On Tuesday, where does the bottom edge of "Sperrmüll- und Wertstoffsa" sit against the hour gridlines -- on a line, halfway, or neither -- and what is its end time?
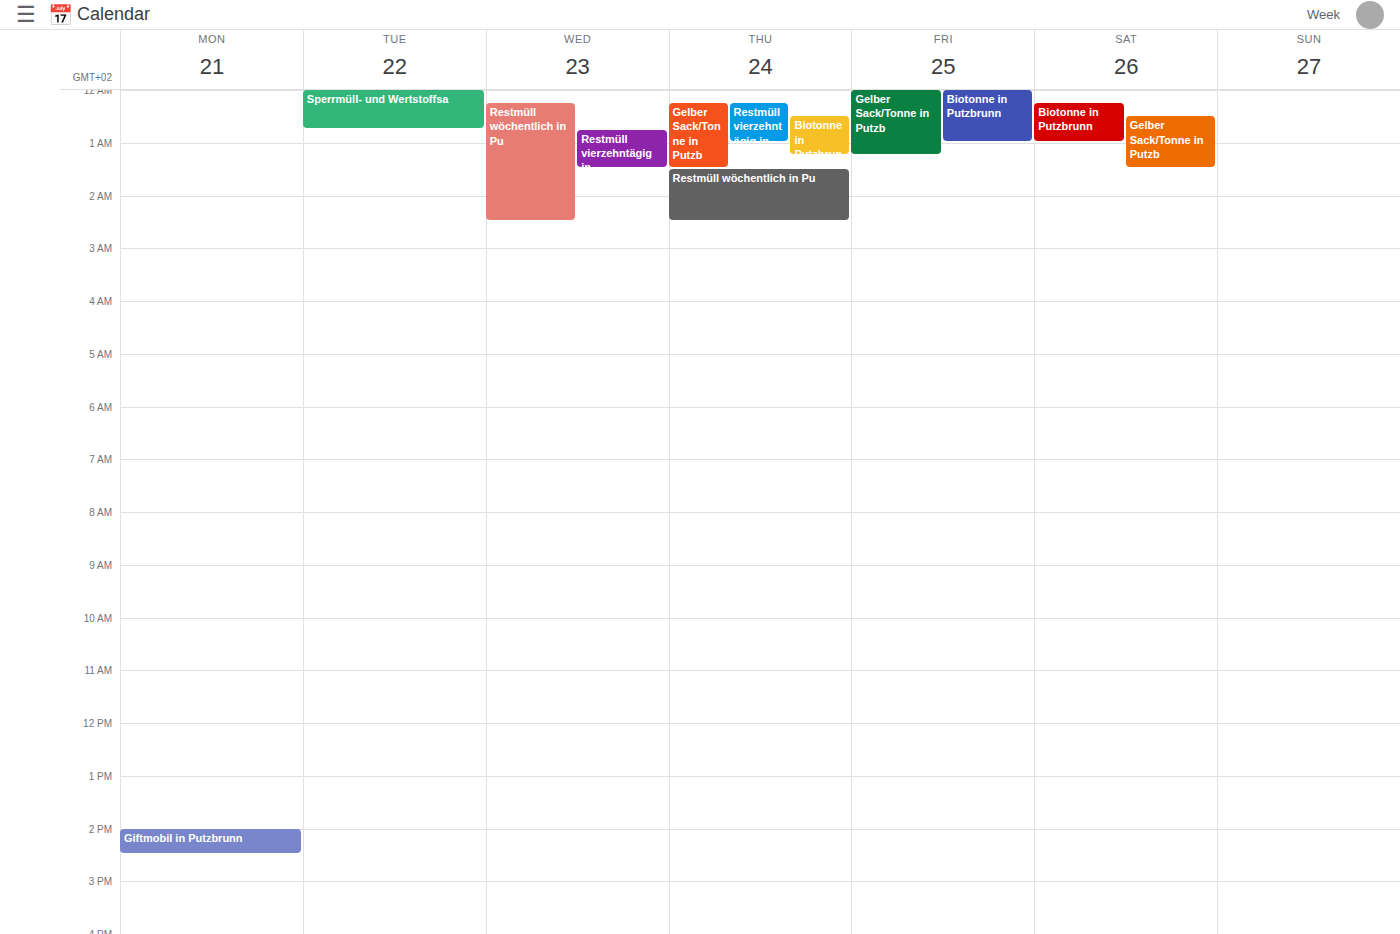
12:45 AM -- neither: three quarters of the way from the 12 AM line to the 1 AM line.